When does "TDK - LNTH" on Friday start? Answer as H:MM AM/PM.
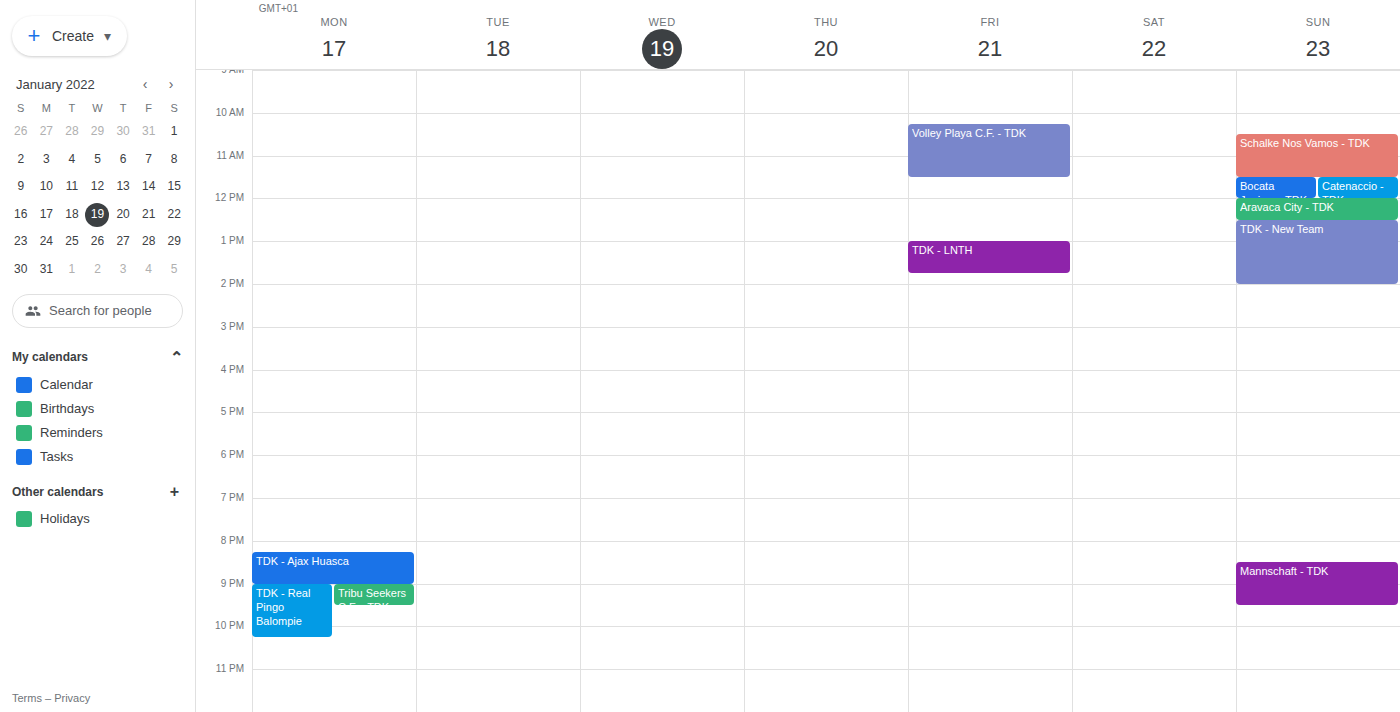
1:00 PM